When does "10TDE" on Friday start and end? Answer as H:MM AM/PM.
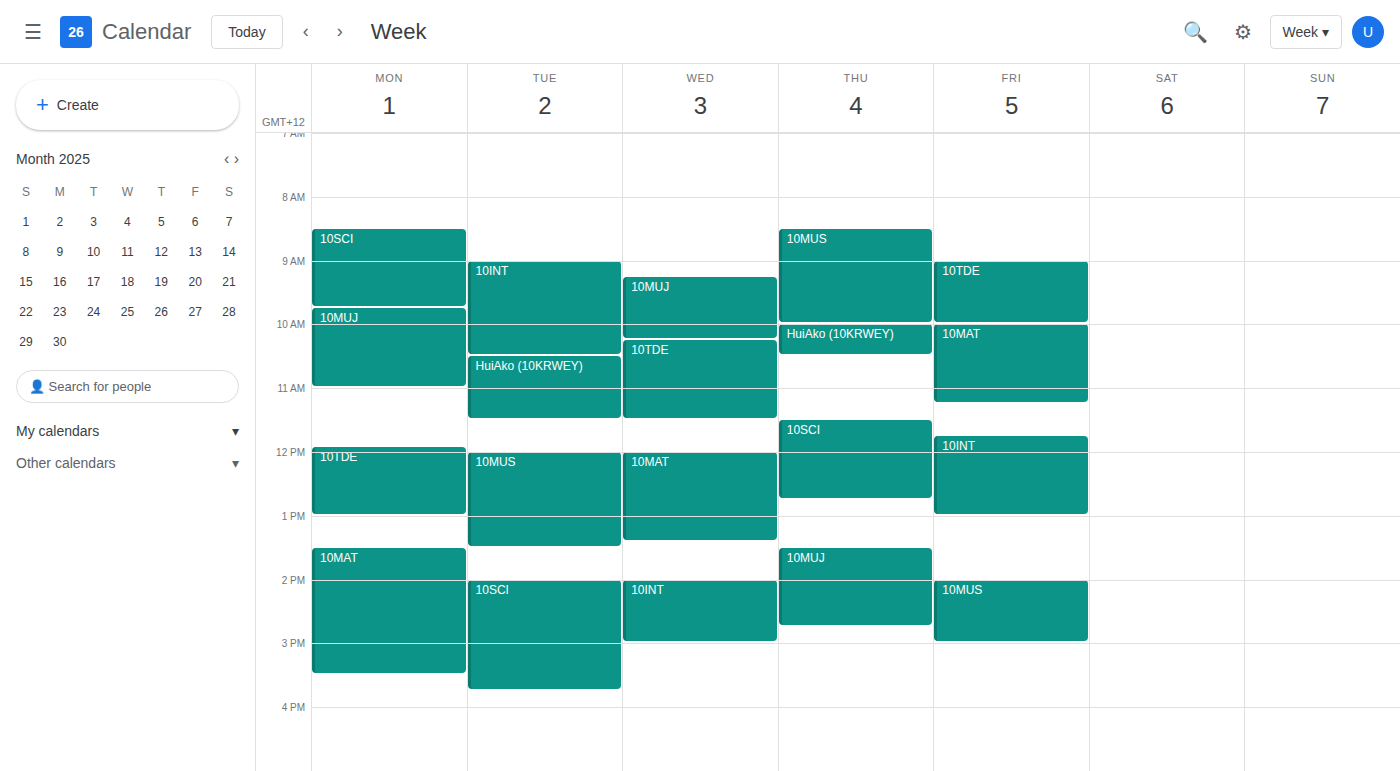
9:00 AM to 10:00 AM